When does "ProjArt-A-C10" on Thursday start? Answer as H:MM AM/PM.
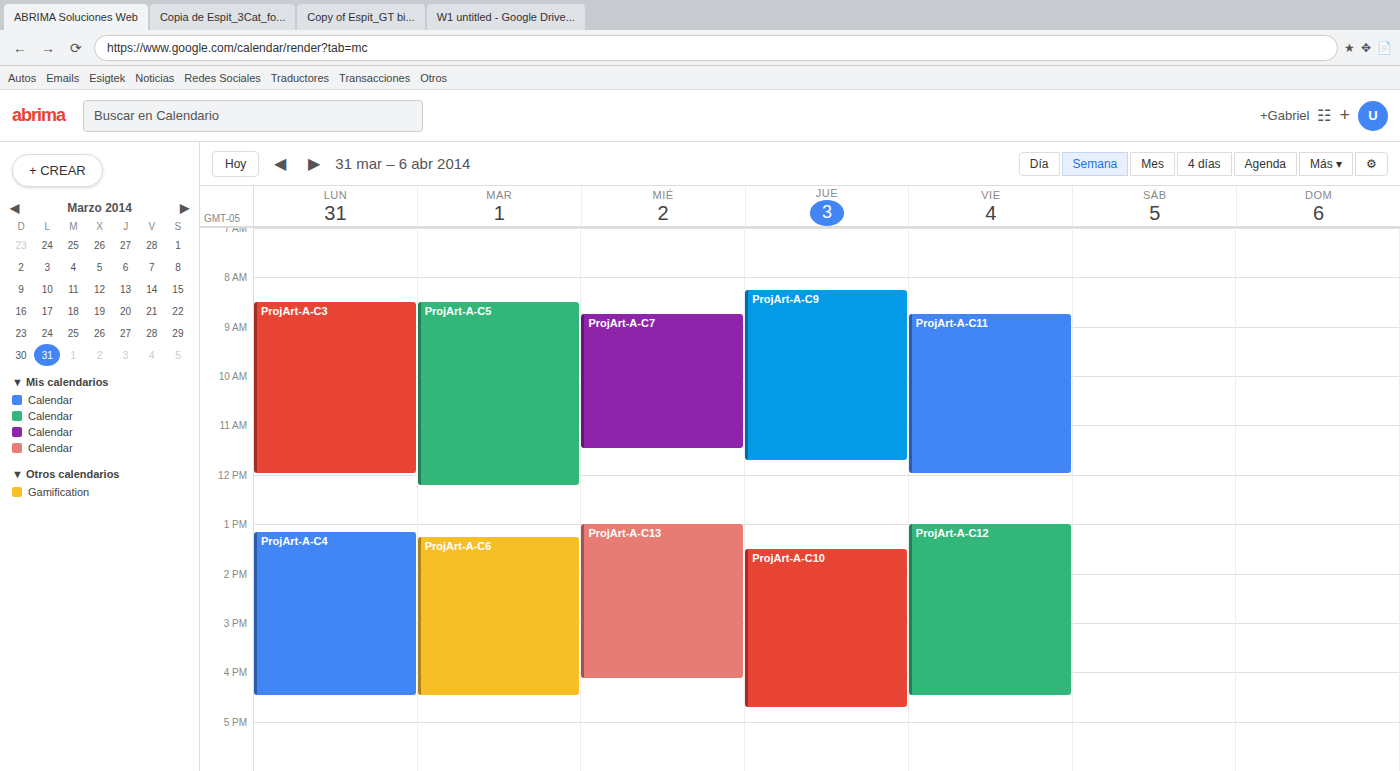
1:30 PM